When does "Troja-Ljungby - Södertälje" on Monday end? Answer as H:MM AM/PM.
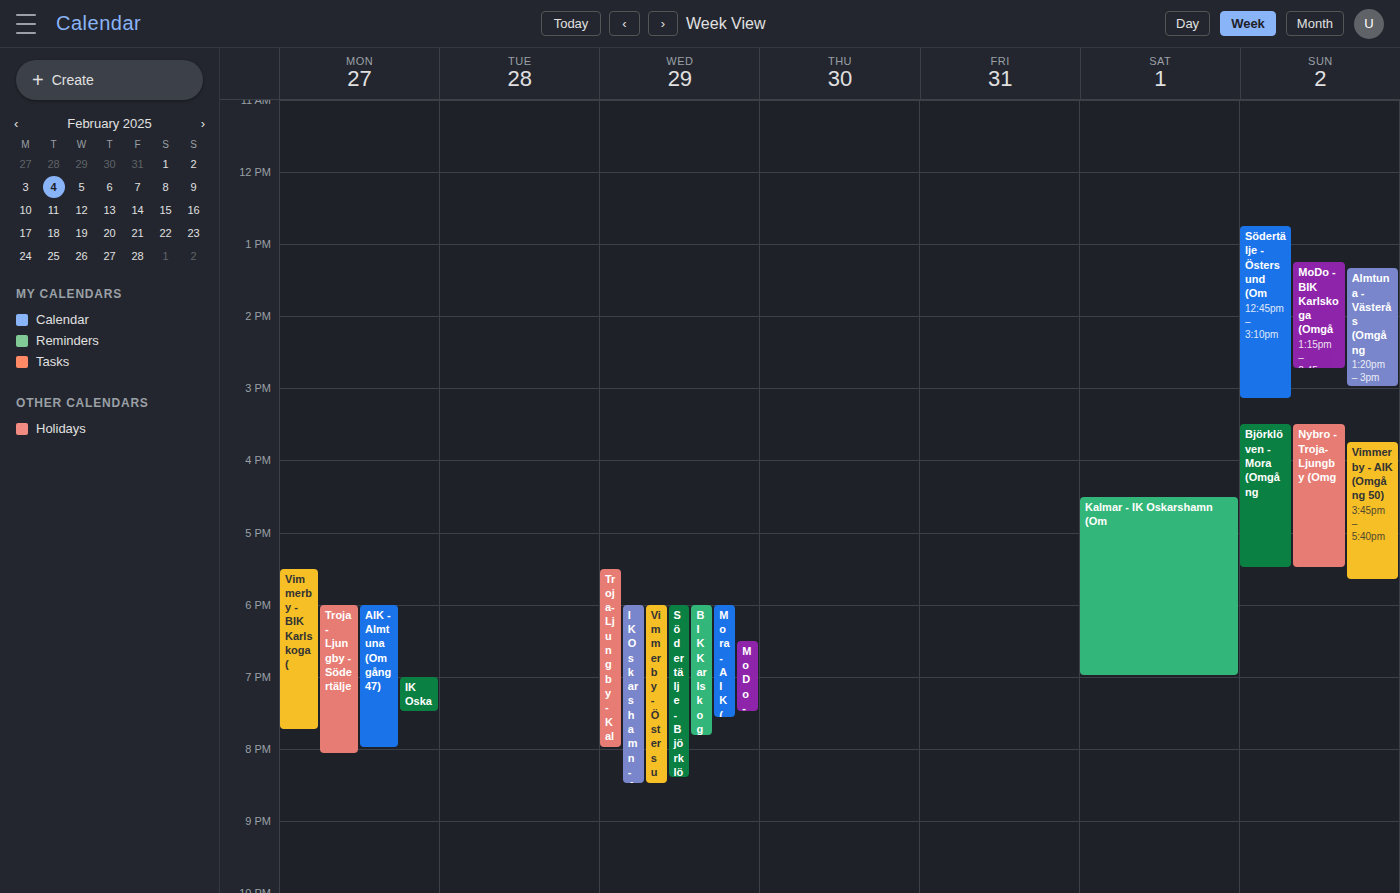
8:05 PM